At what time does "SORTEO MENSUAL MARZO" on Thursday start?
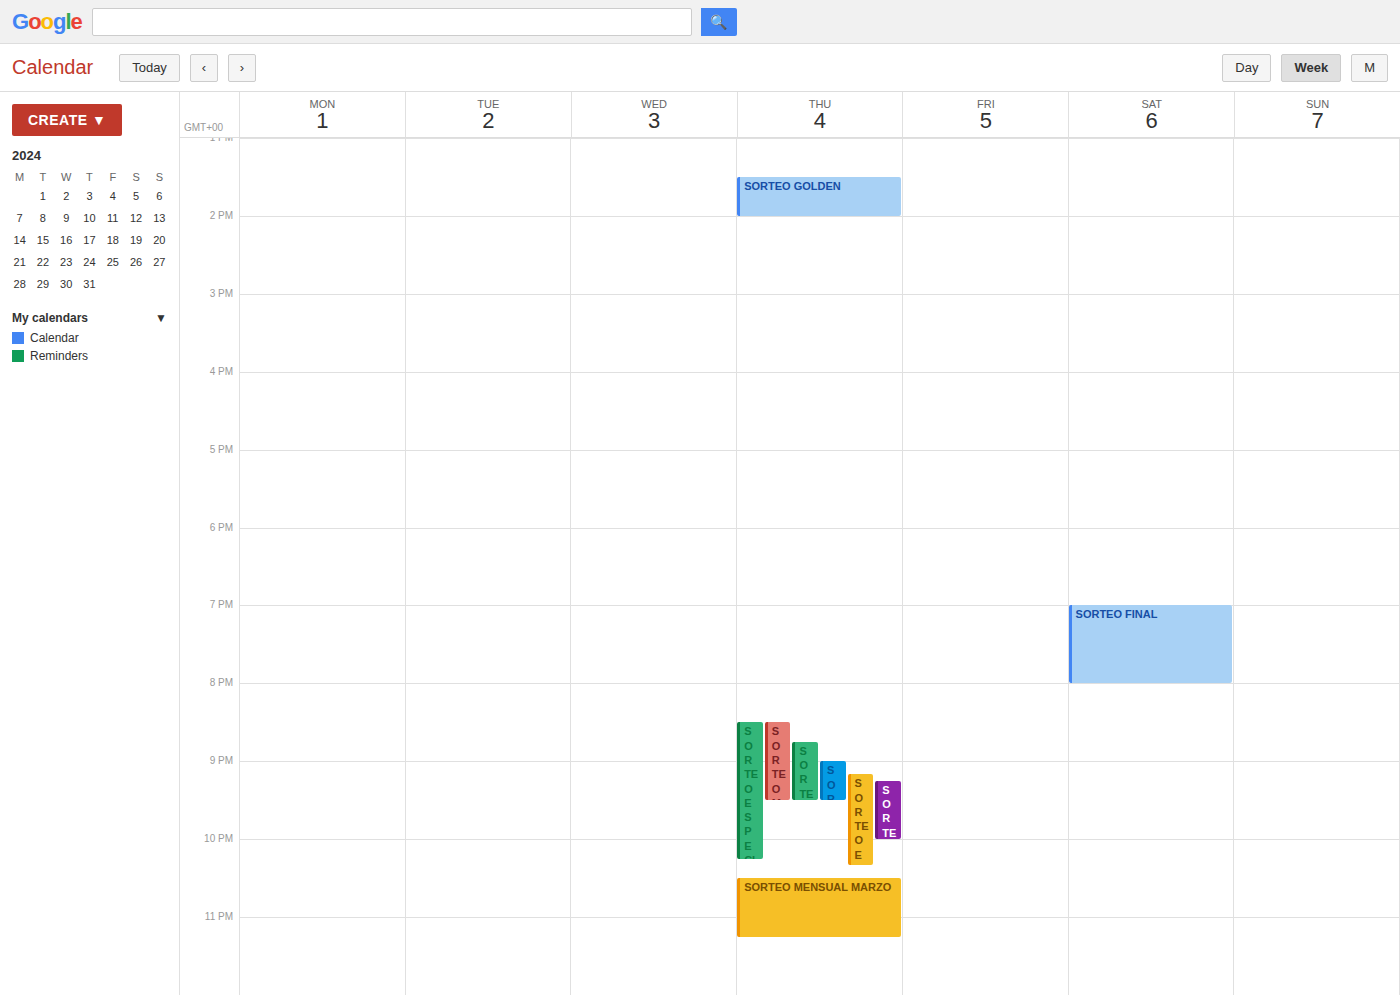
10:30 PM